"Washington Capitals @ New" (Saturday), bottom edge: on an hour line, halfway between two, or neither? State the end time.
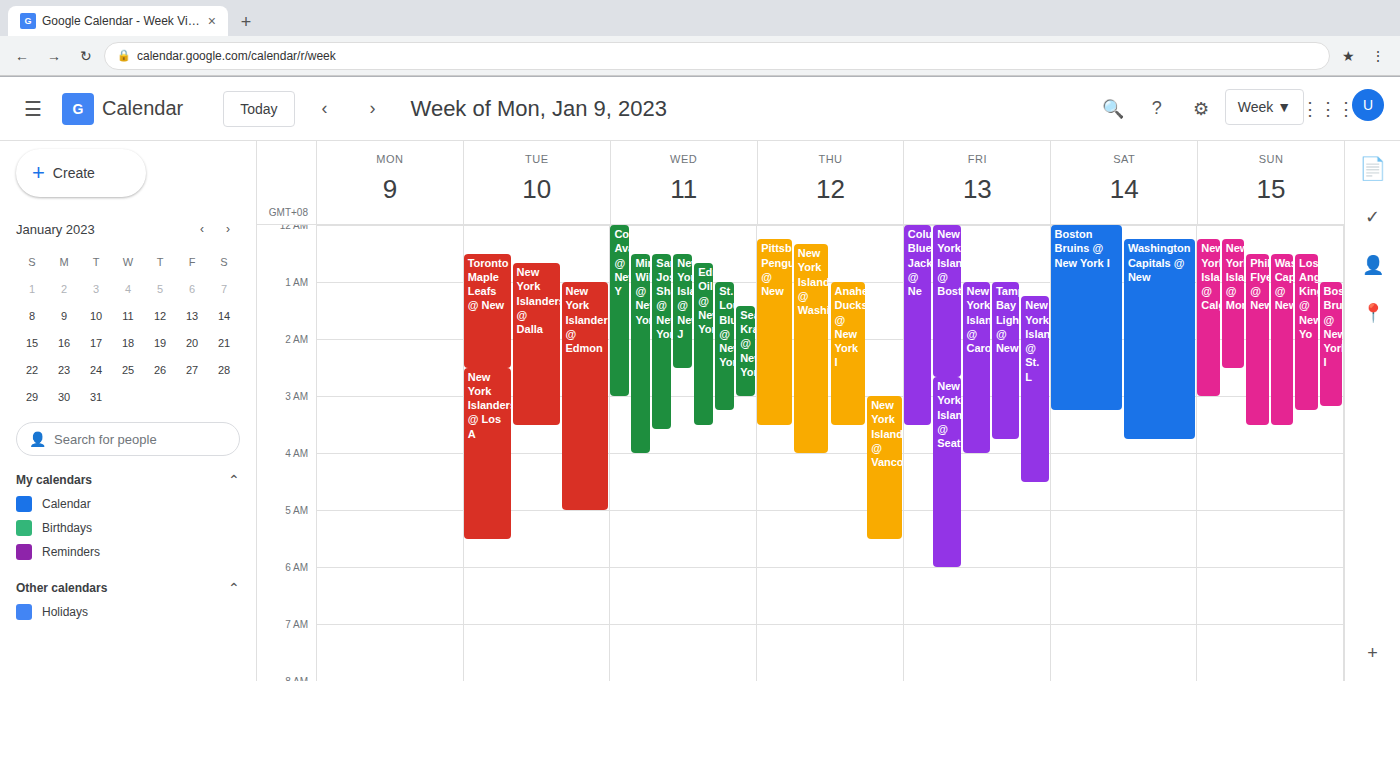
3:45 AM -- neither: three quarters of the way from the 3 AM line to the 4 AM line.